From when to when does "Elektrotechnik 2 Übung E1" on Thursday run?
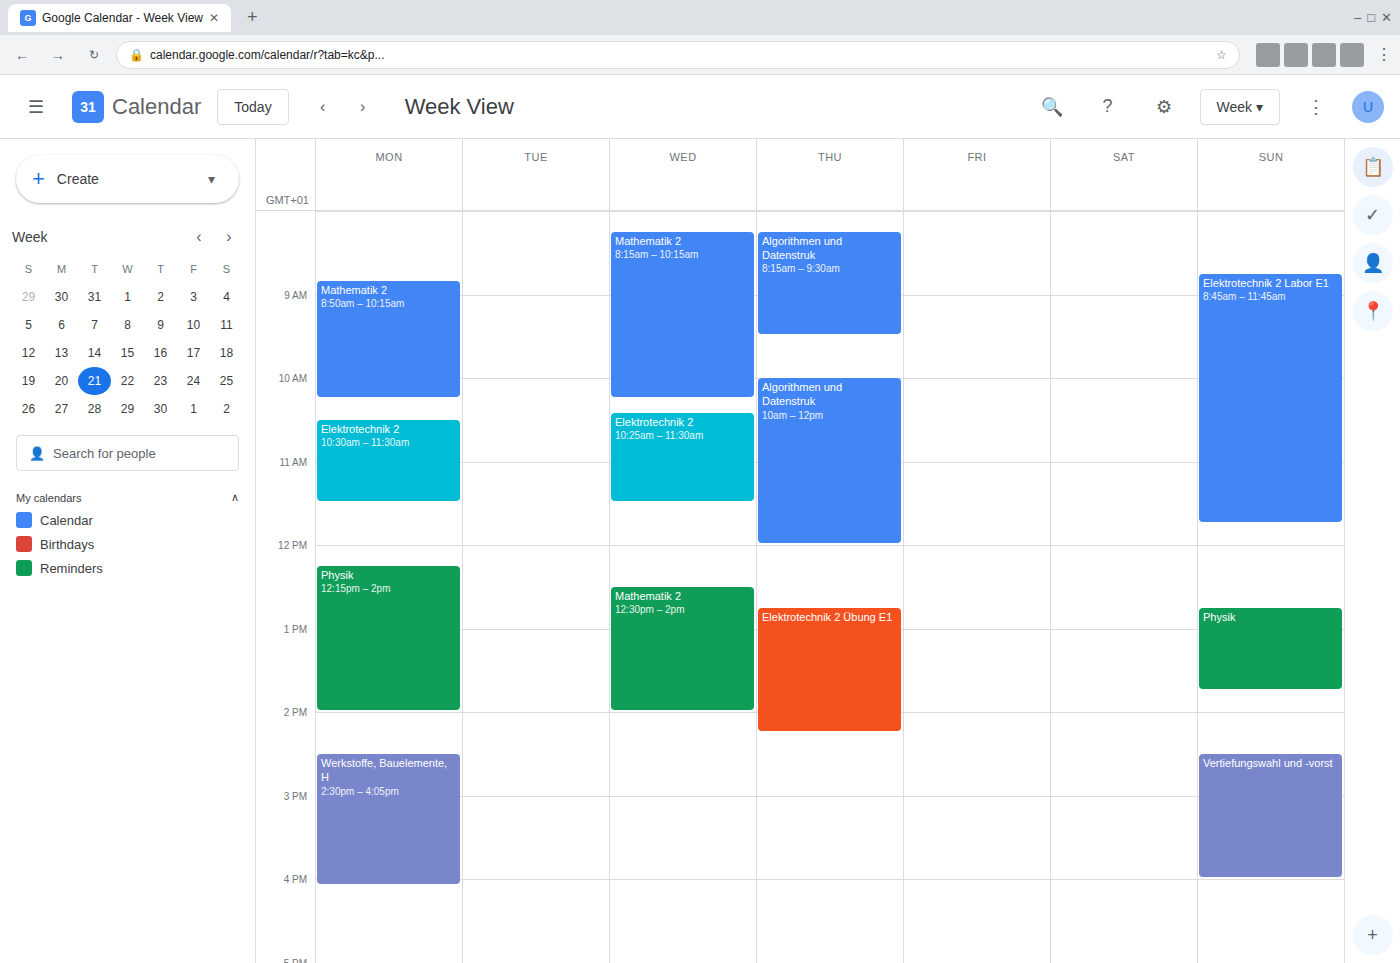
12:45 to 14:15